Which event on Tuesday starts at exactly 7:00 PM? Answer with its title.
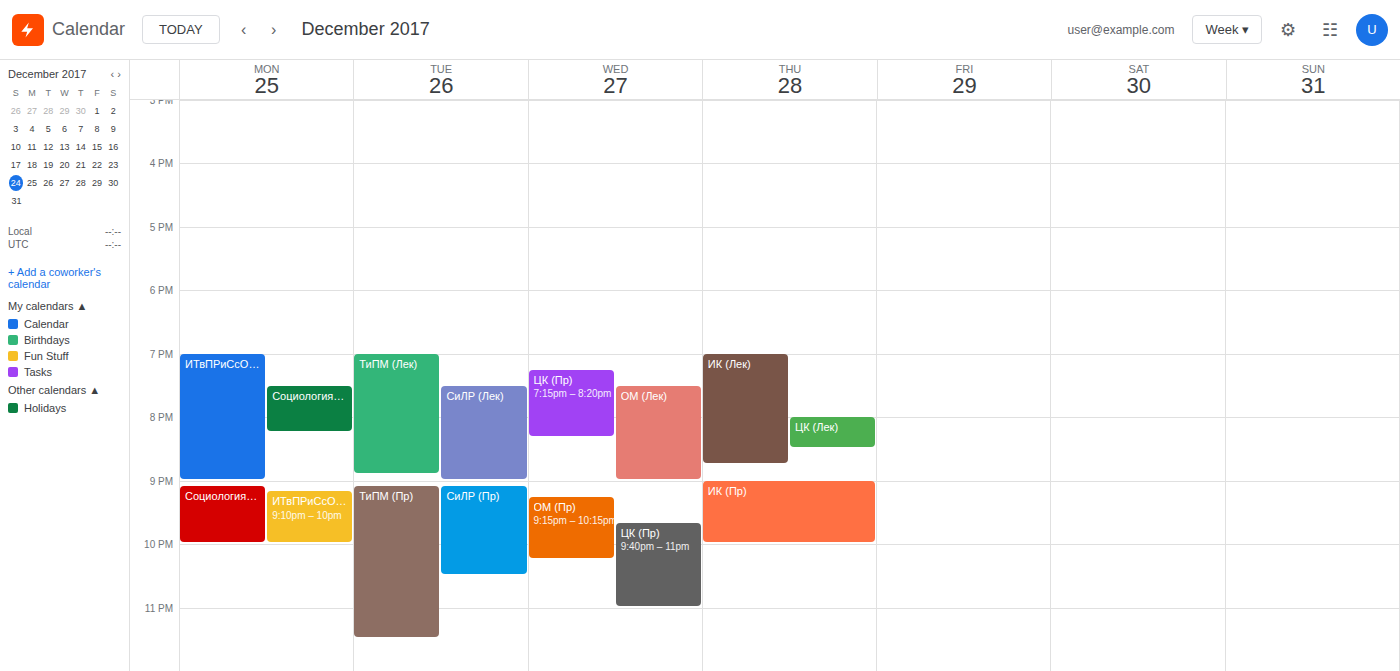
"ТиПМ (Лек)"